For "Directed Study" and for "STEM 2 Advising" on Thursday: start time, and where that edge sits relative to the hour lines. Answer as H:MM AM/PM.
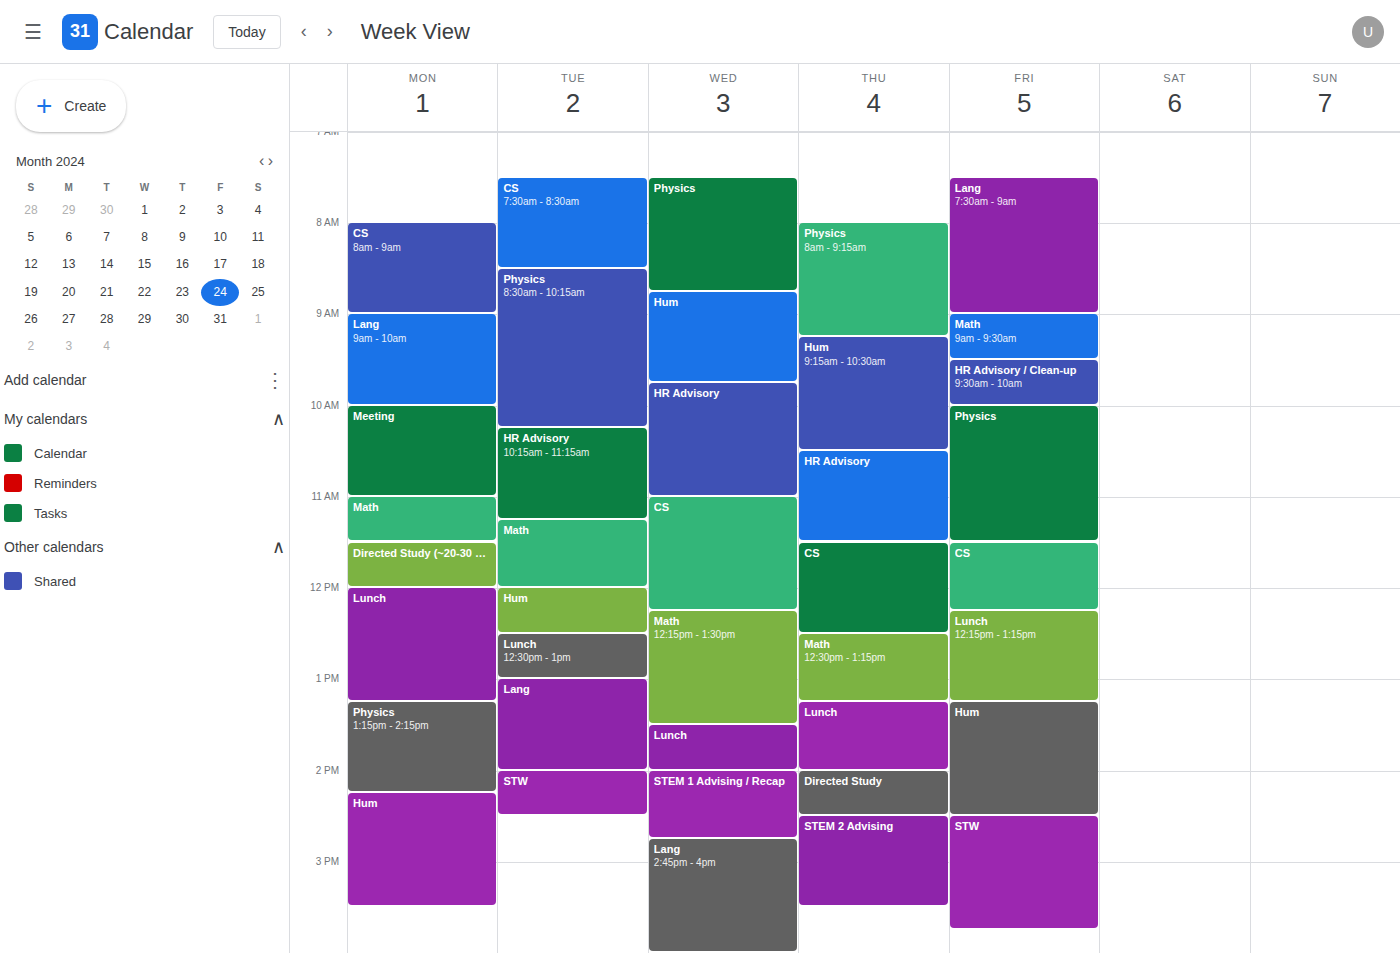
"Directed Study": 2:00 PM, exactly on the 2 PM line. "STEM 2 Advising": 2:30 PM, halfway between the 2 PM and 3 PM lines.